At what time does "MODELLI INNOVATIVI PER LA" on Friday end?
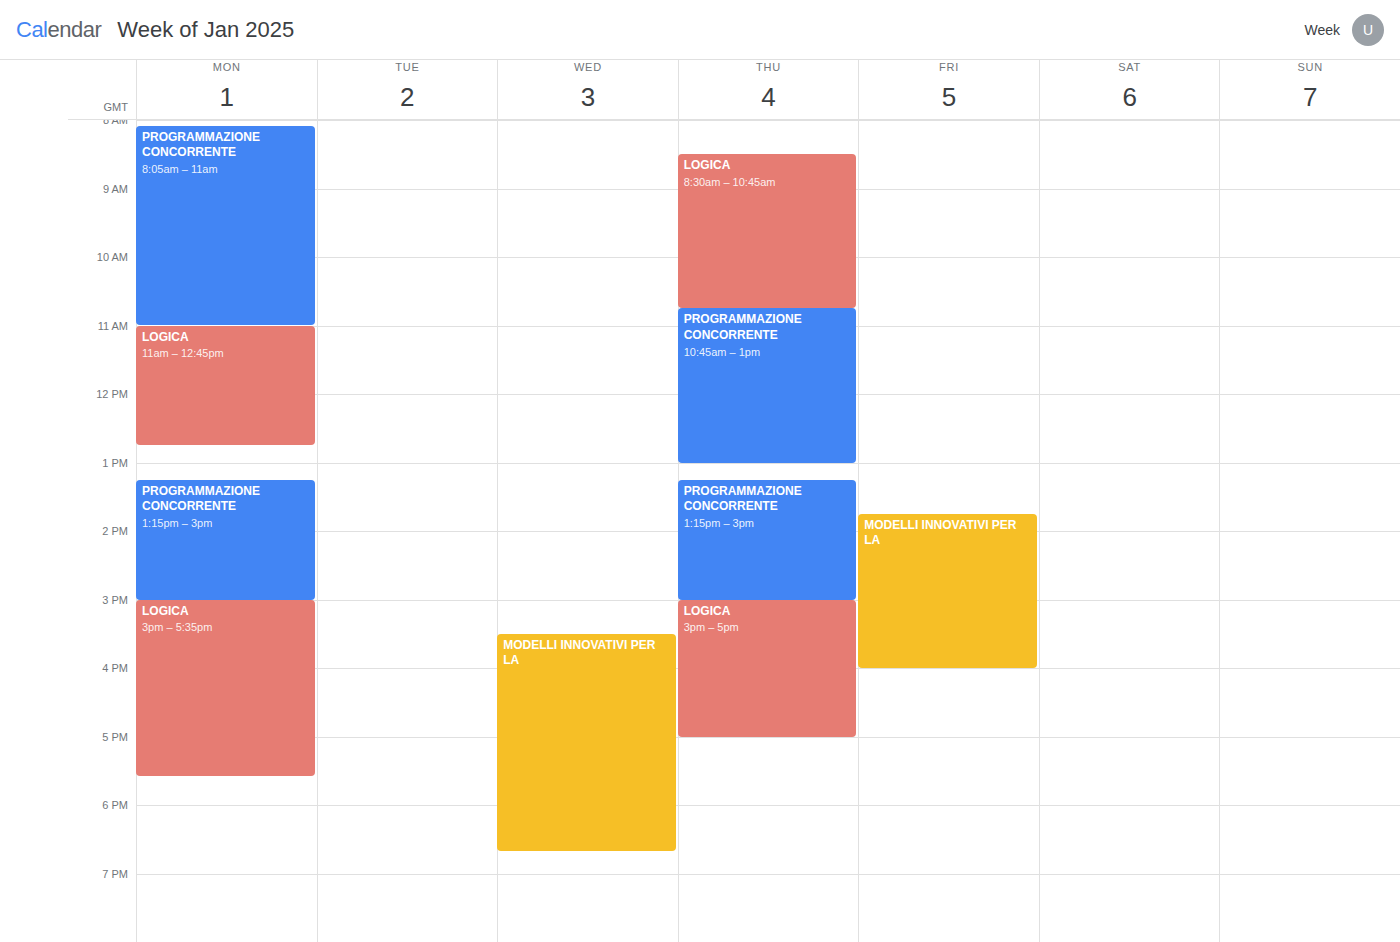
4:00 PM